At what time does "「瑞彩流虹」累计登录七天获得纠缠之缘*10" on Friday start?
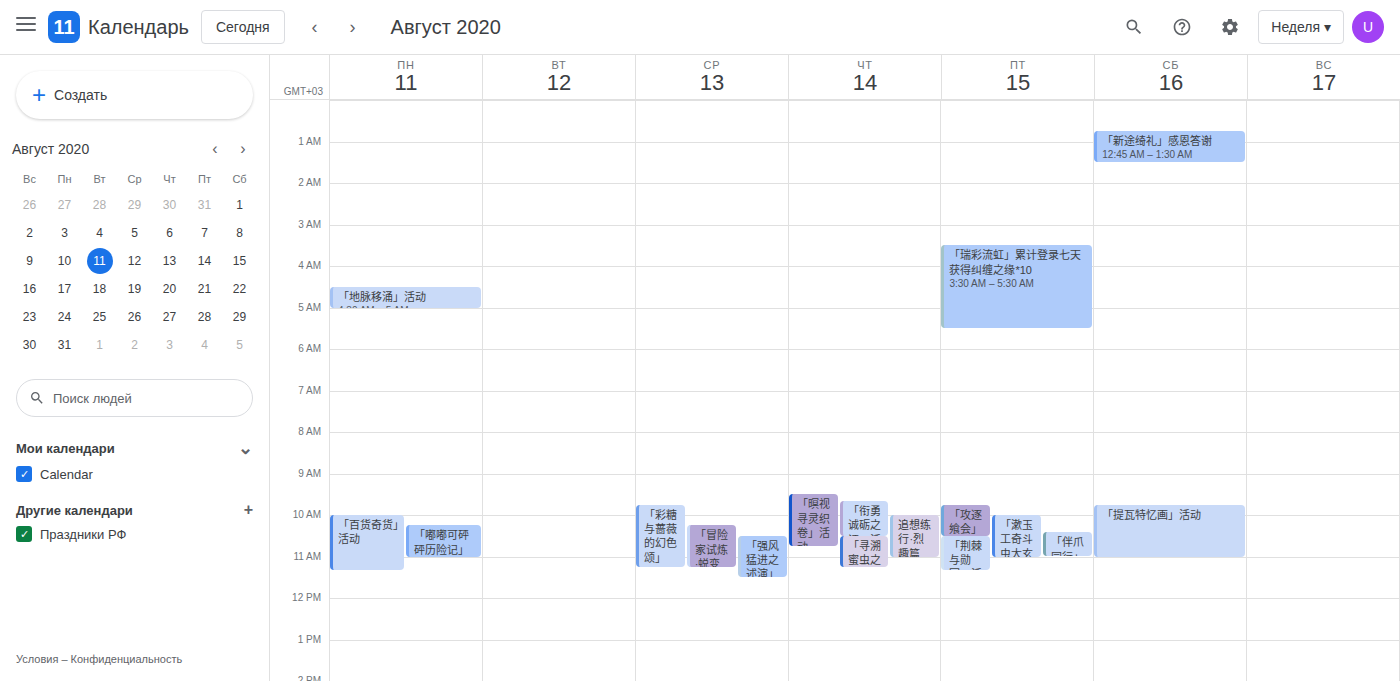
03:30